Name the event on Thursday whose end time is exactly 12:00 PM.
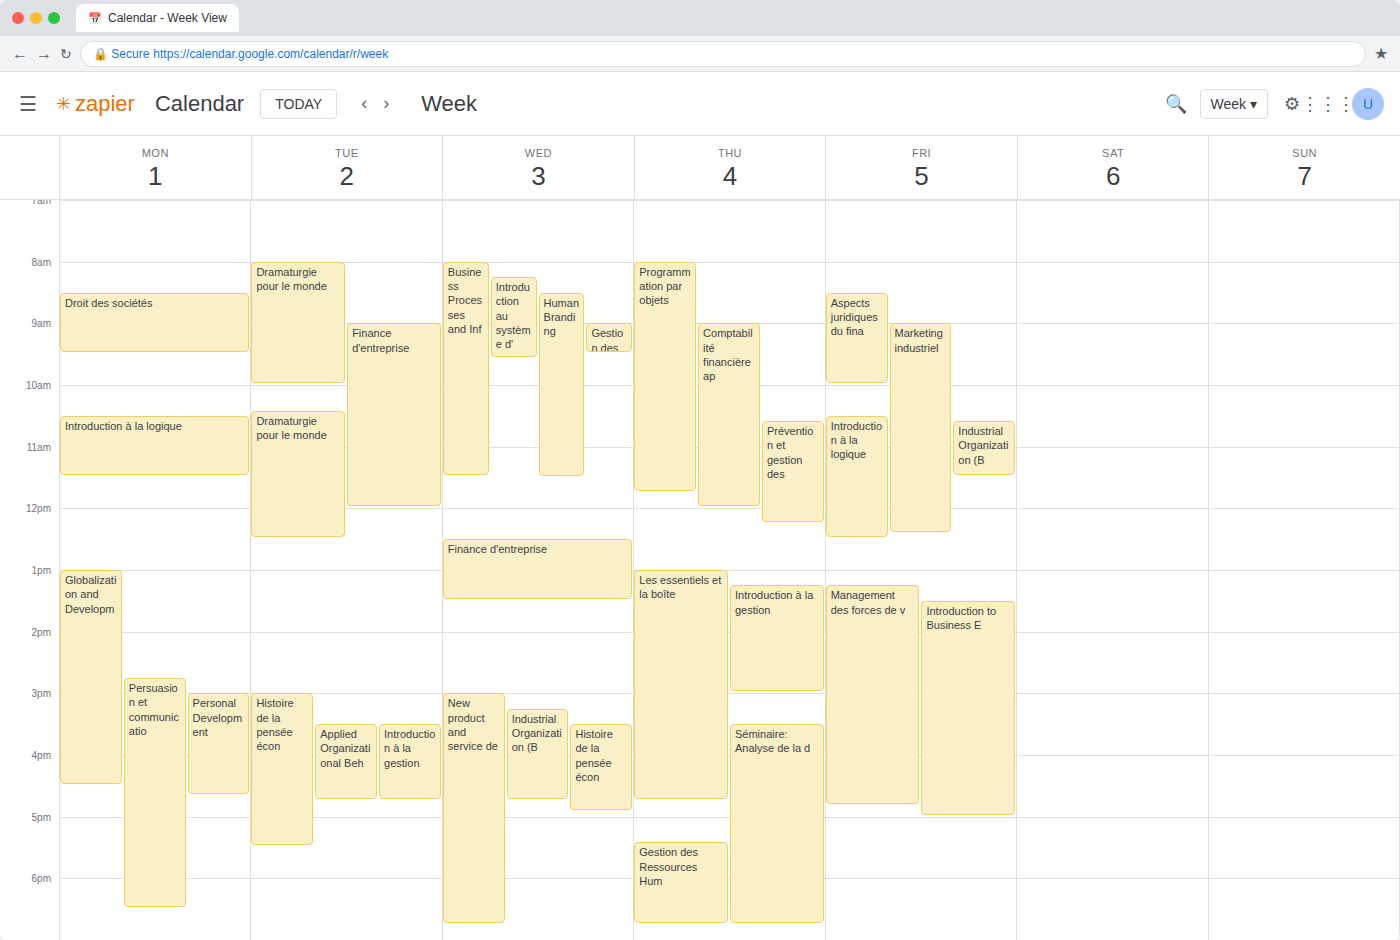
"Comptabilité financière ap"